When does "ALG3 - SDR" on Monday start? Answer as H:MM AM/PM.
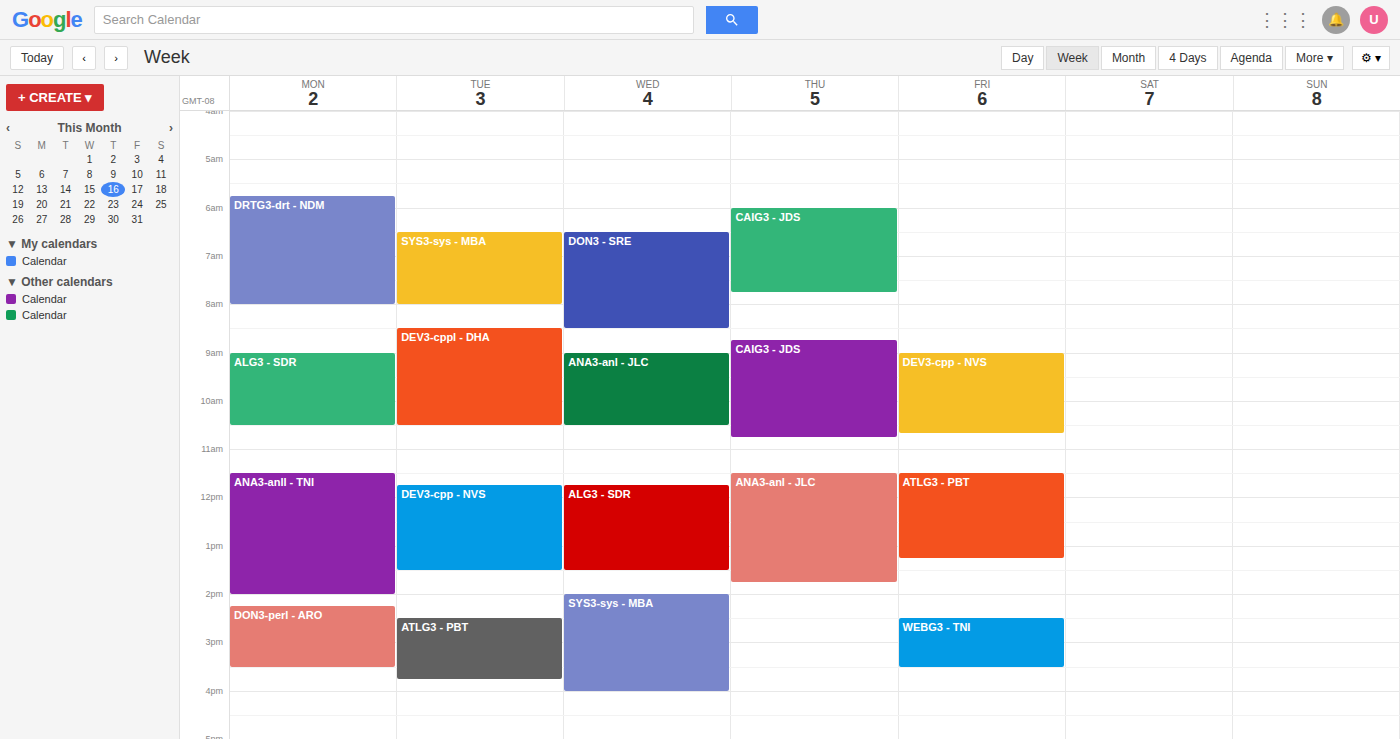
9:00 AM